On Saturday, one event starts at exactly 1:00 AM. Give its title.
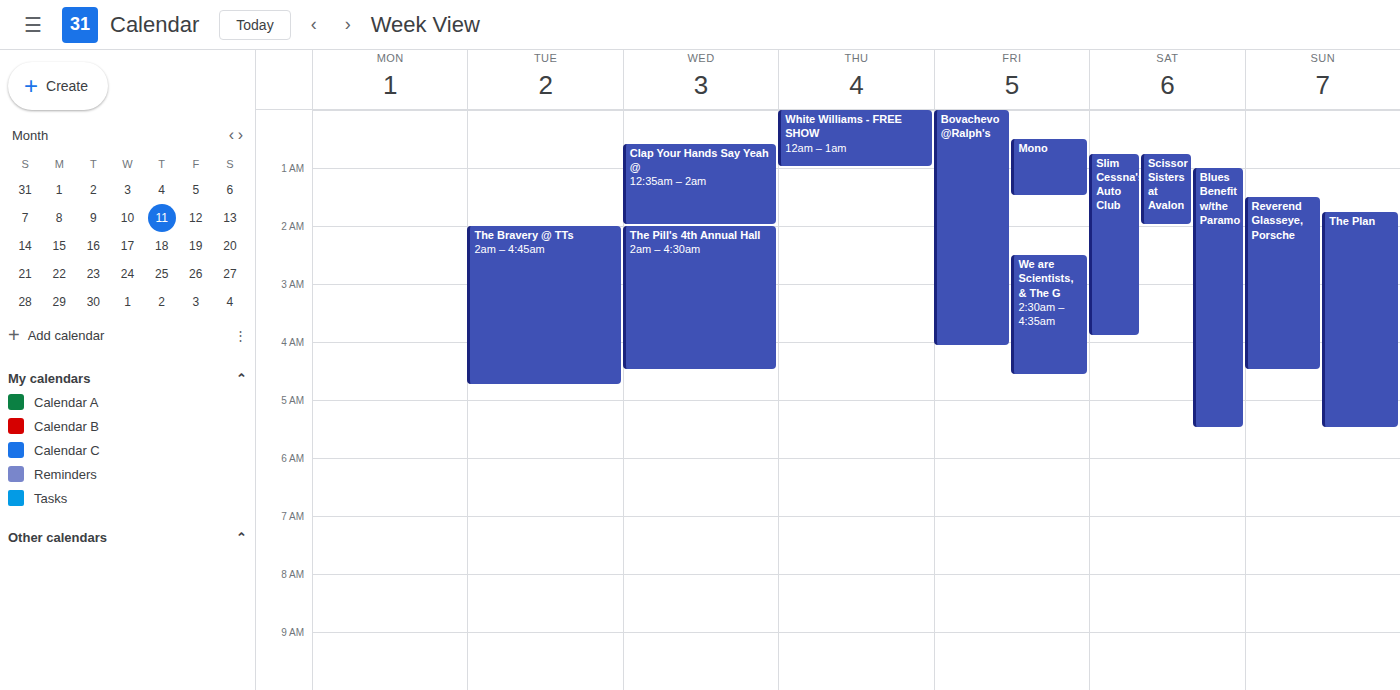
"Blues Benefit w/the Paramo"